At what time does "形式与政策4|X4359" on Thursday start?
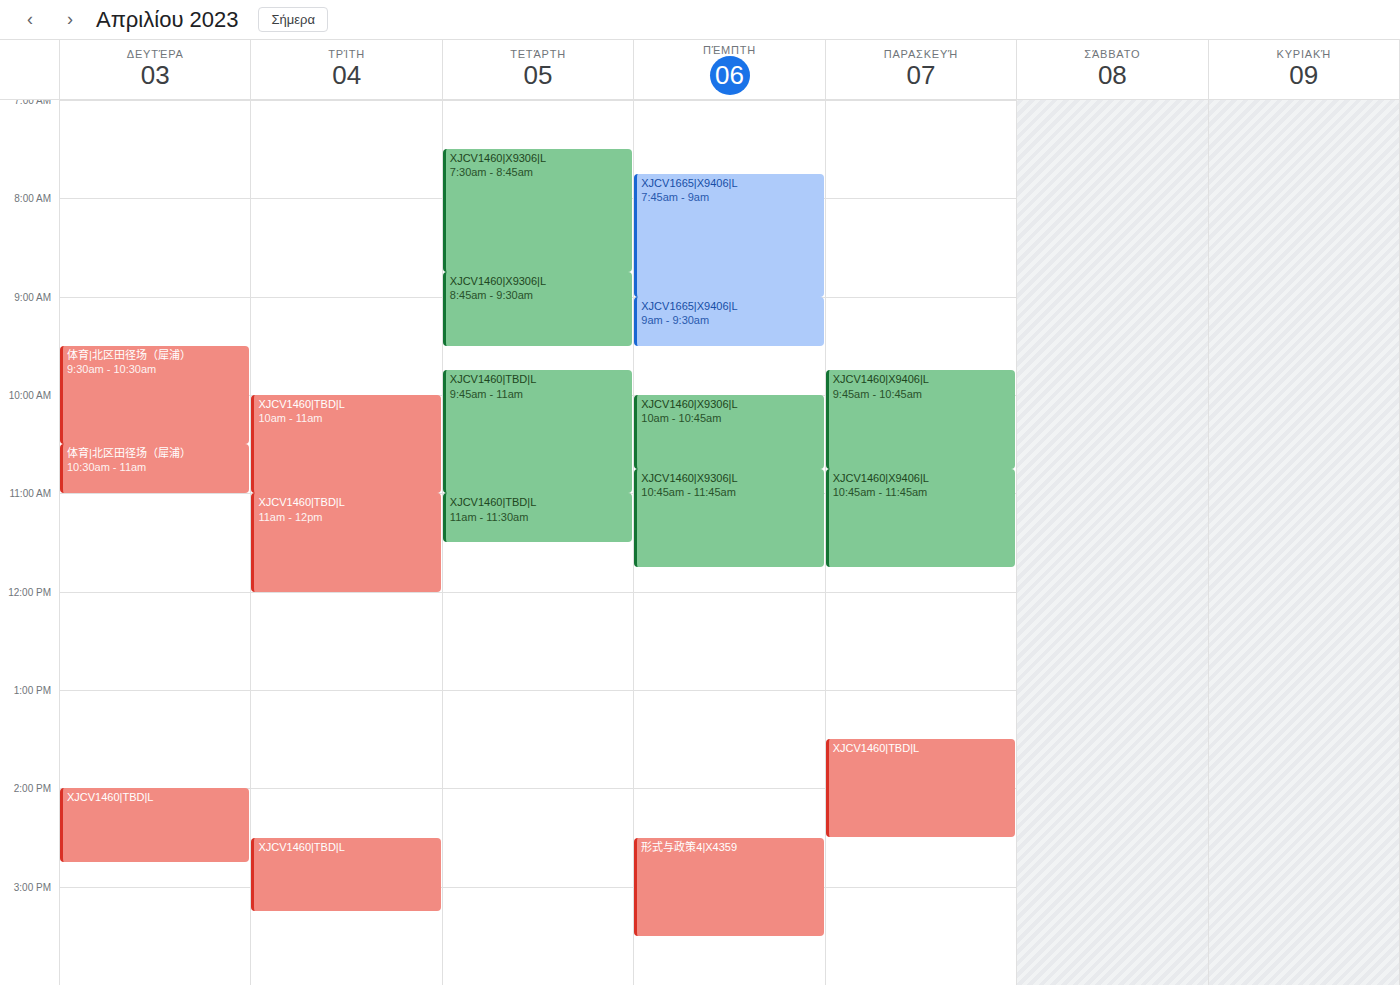
2:30 PM